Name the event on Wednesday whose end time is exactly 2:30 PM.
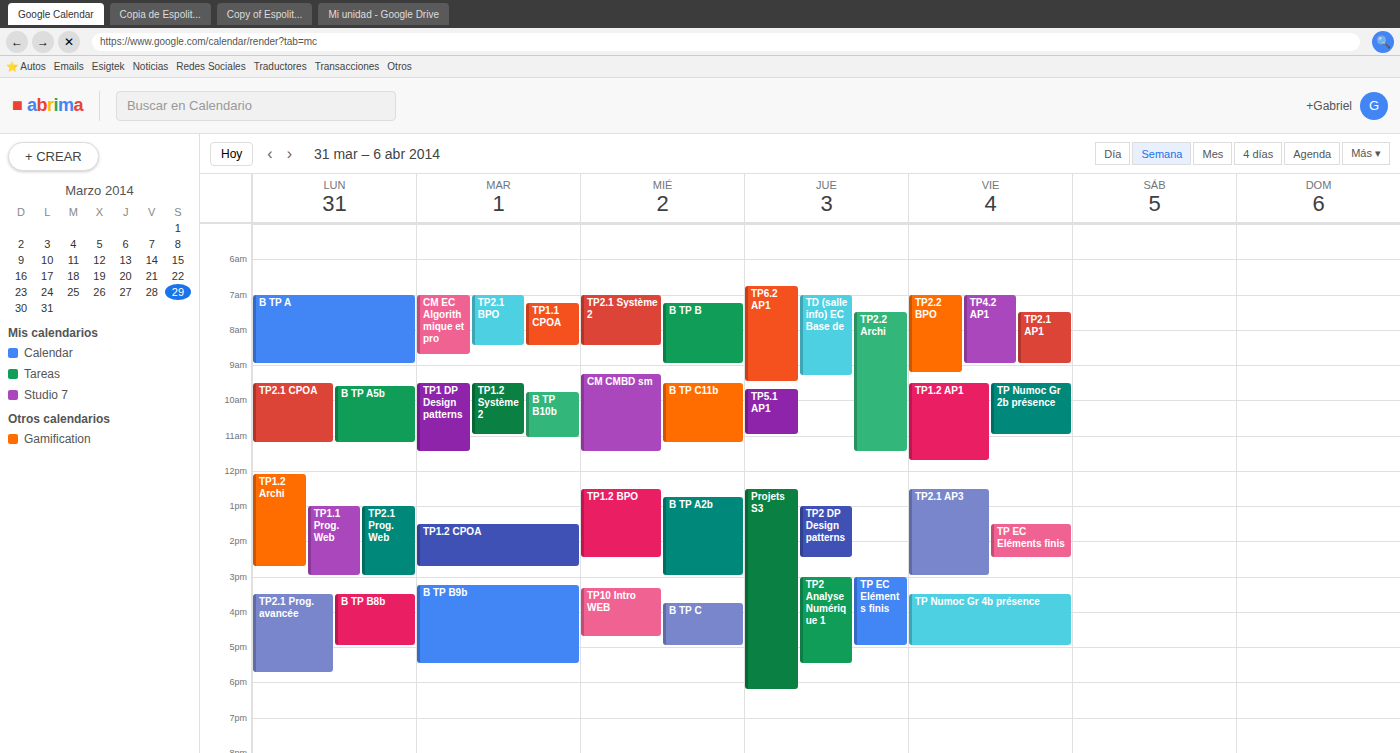
"TP1.2 BPO"